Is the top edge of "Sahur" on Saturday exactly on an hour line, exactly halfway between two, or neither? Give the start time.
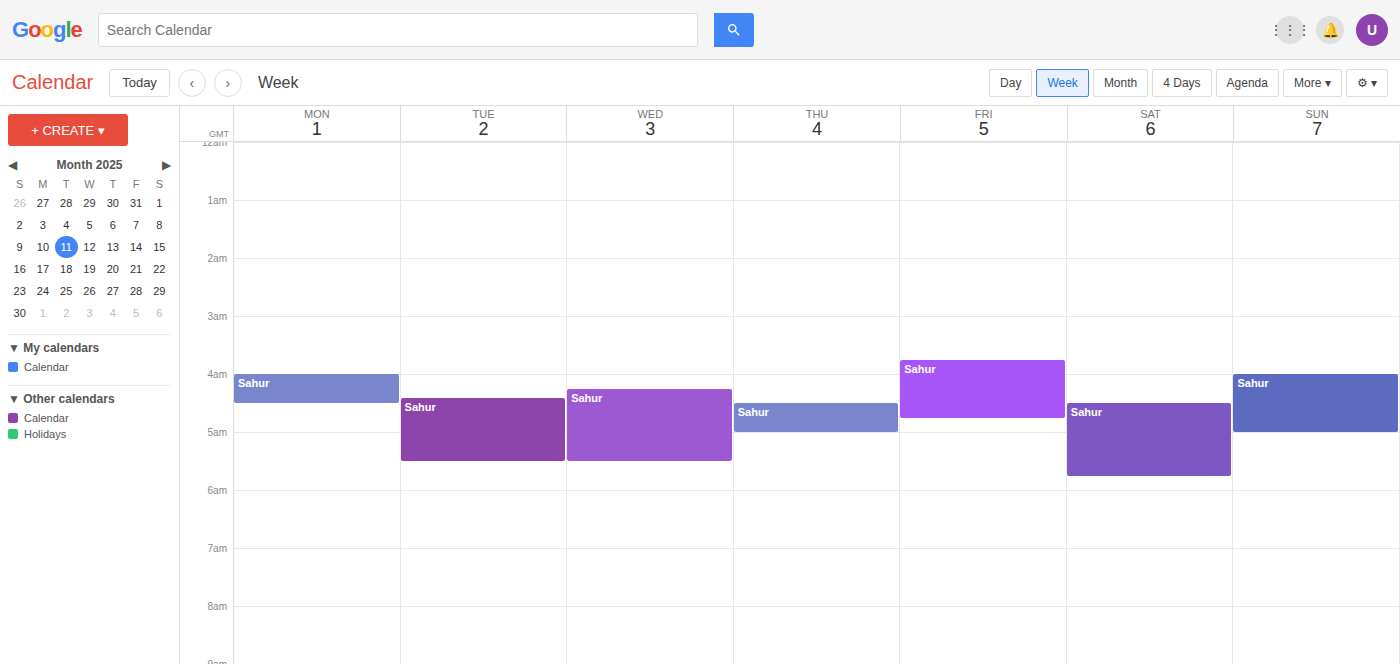
4:30 AM -- halfway between the 4 AM and 5 AM lines.